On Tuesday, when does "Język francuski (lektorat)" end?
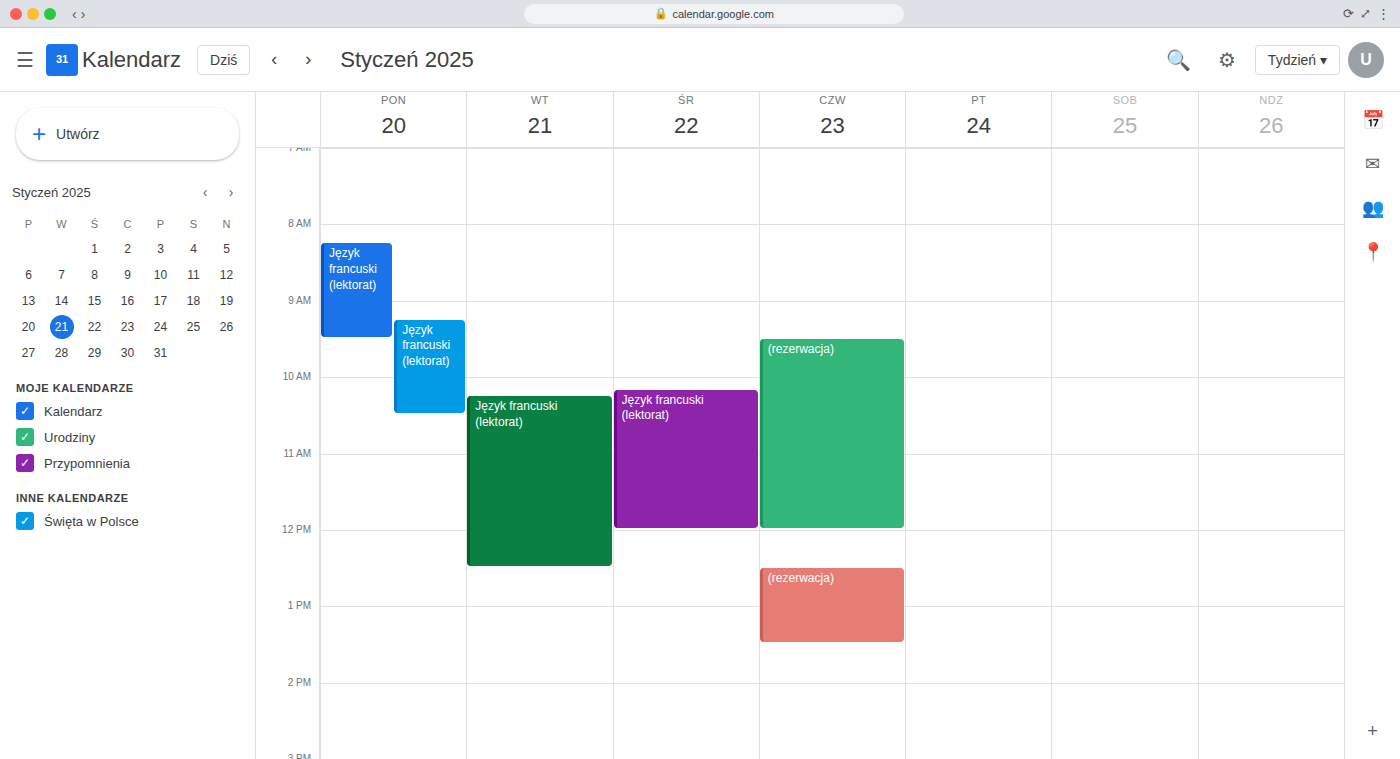
12:30 PM